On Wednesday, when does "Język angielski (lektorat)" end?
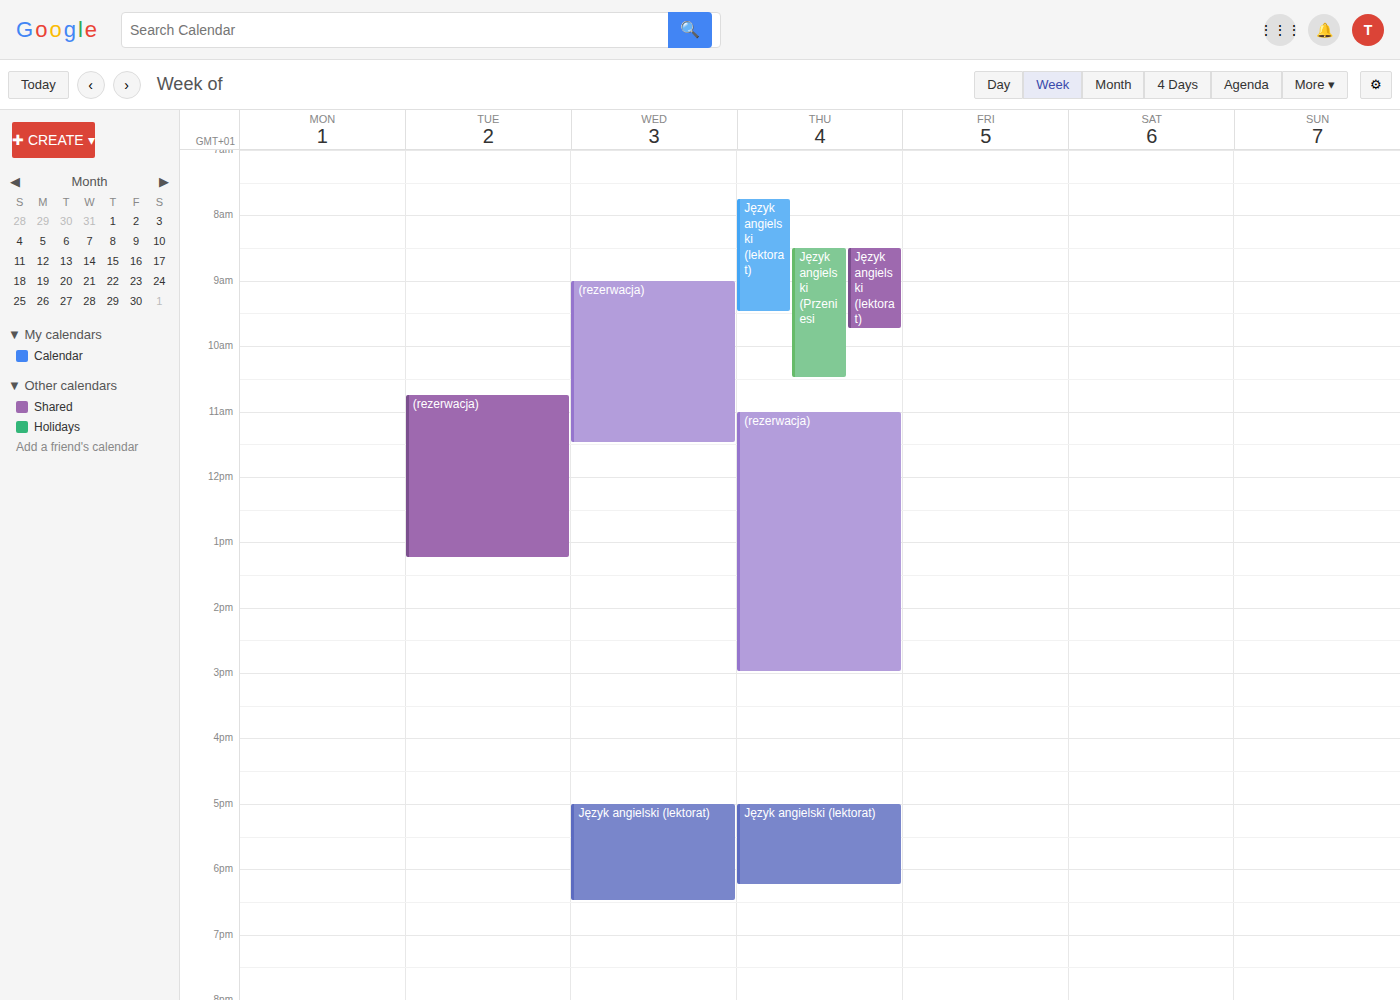
6:30 PM